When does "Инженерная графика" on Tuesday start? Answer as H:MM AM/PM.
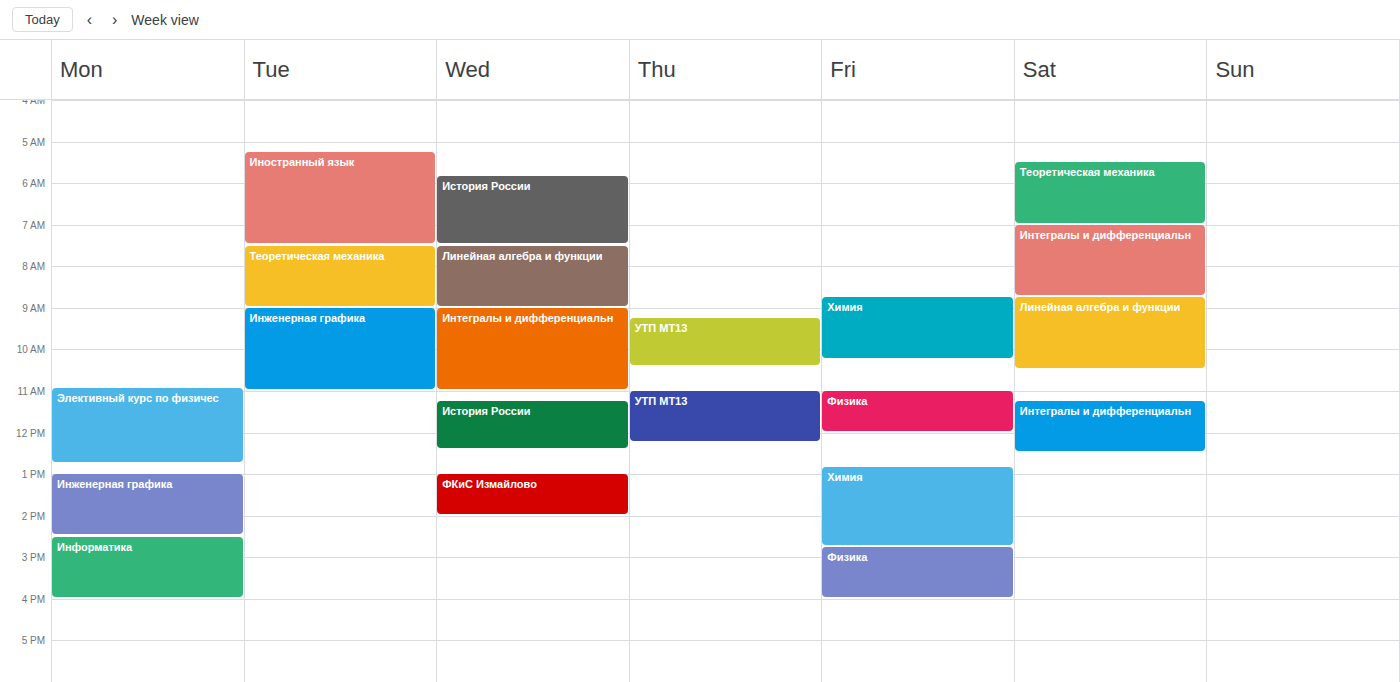
9:00 AM